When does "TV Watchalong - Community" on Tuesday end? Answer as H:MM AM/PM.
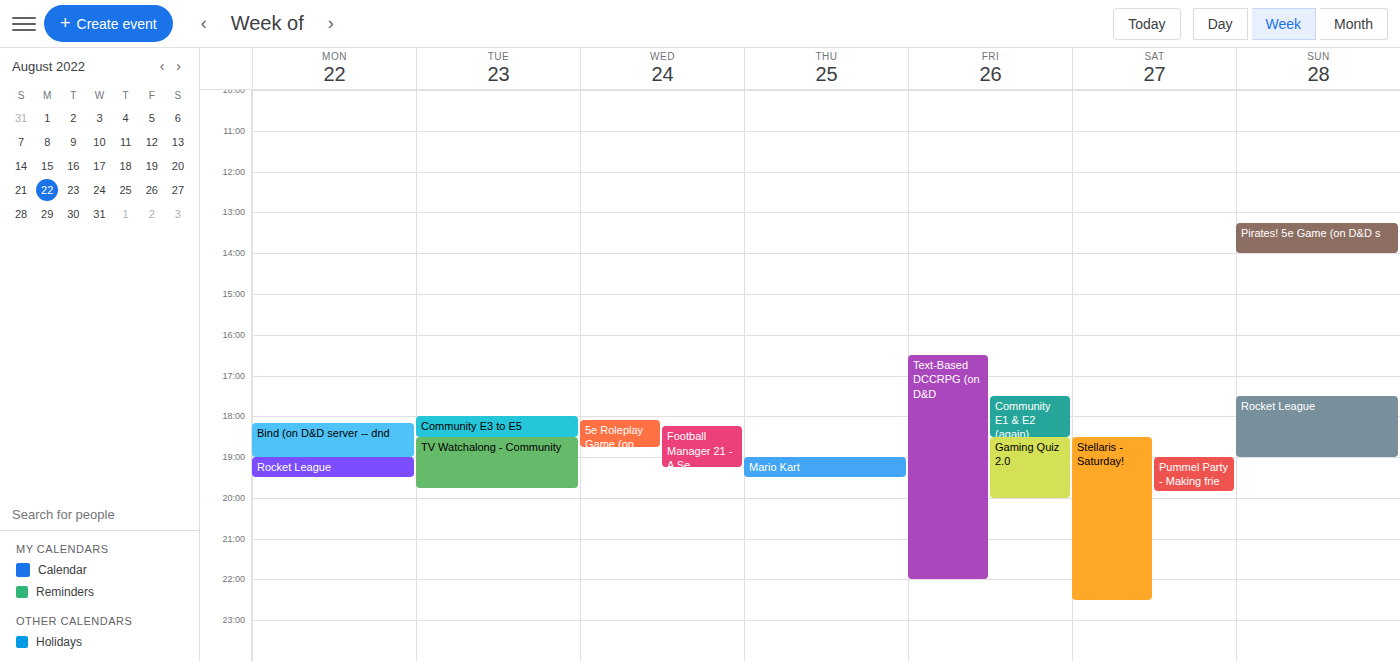
7:45 PM